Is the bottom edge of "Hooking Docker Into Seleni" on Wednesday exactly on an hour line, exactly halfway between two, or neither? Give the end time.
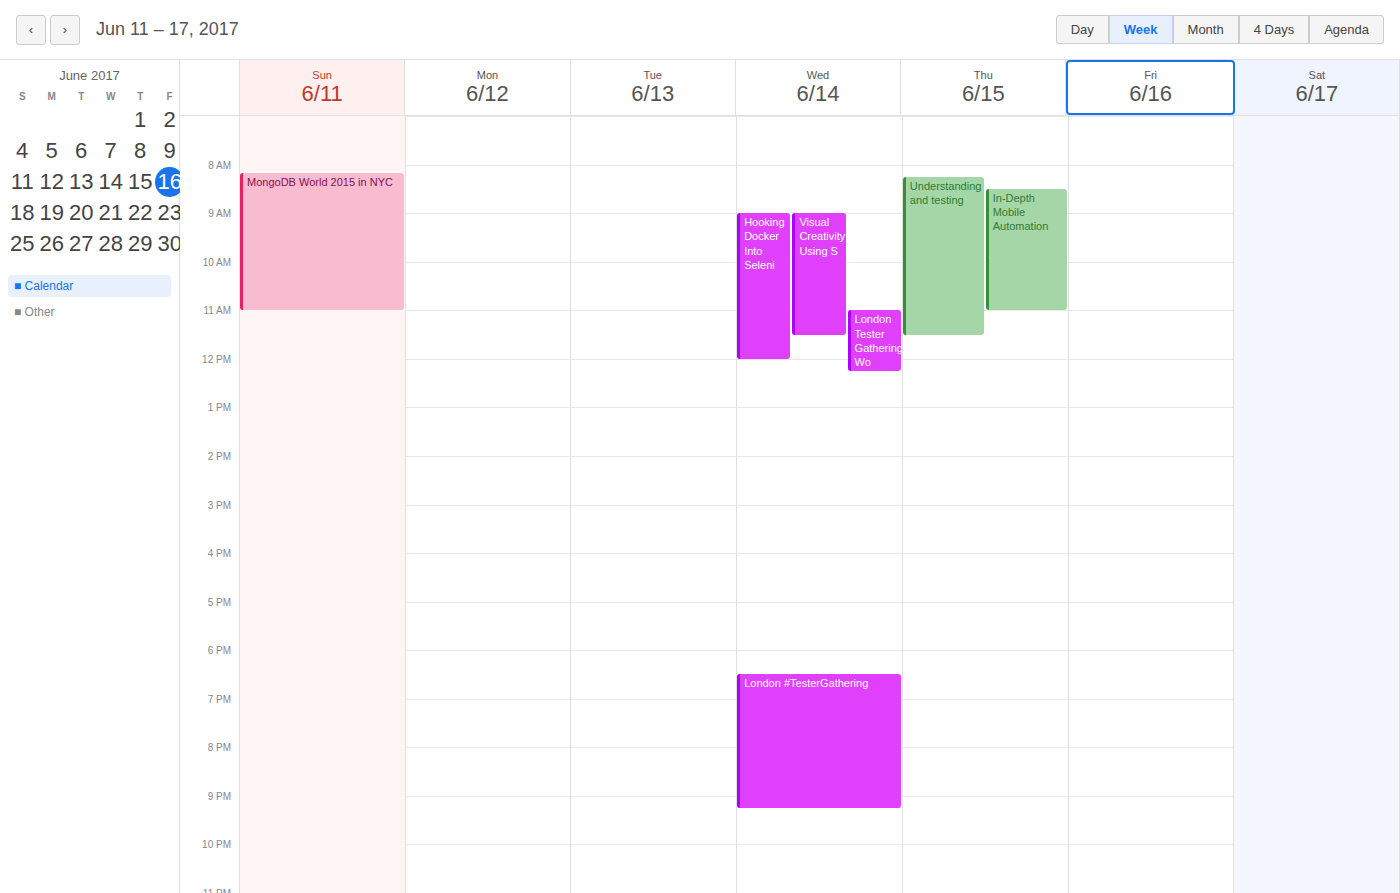
12:00 PM -- exactly on the 12 PM line.